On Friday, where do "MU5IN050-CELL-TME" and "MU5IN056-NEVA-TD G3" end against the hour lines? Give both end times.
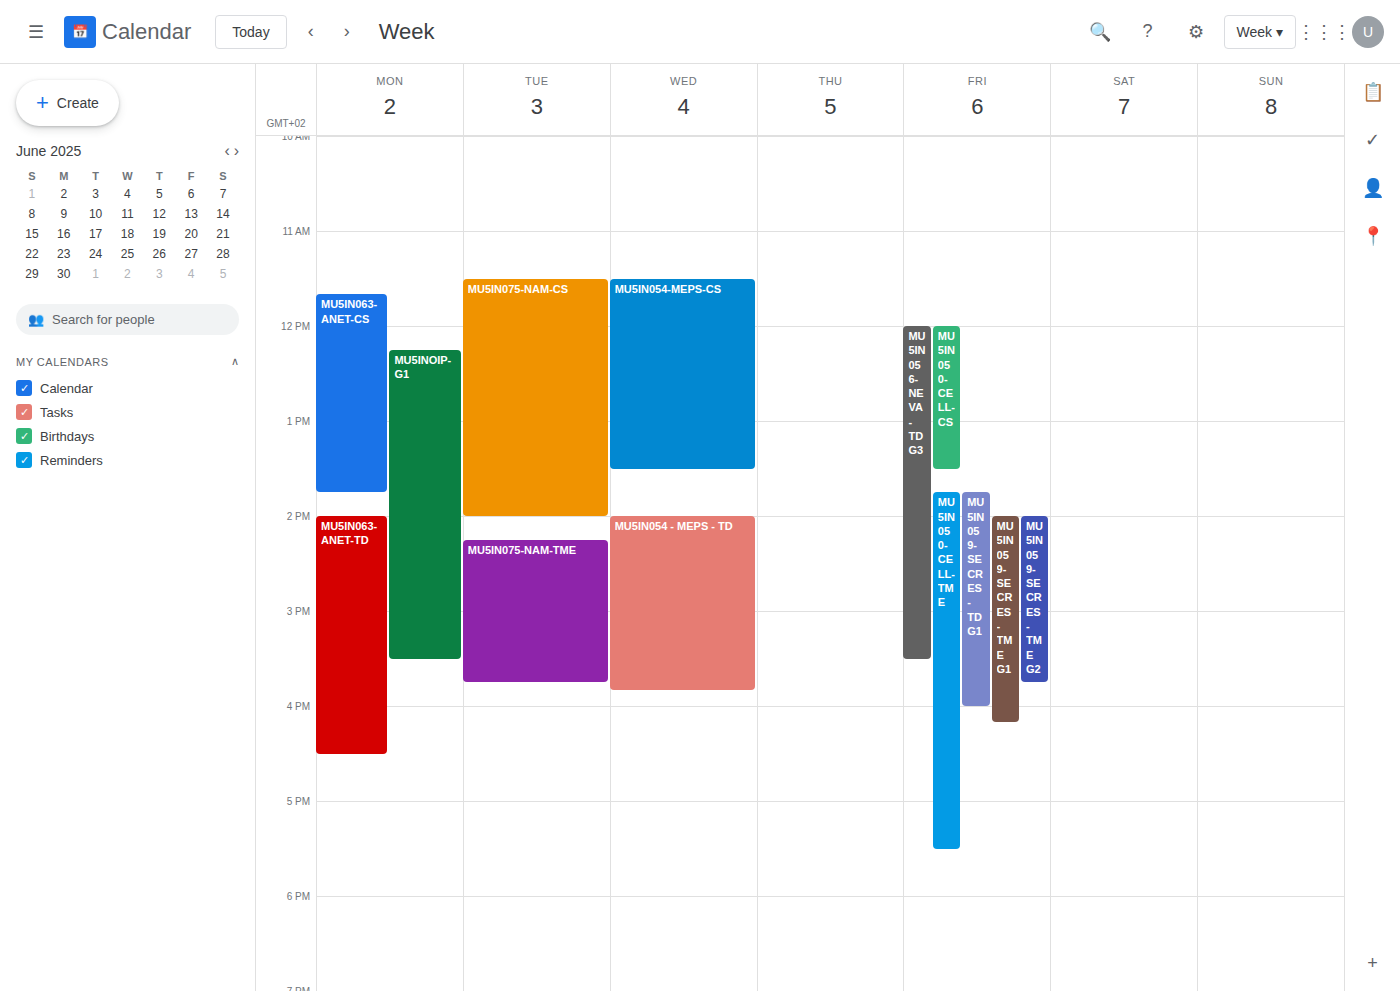
"MU5IN050-CELL-TME": 17:30, halfway between the 17:00 and 18:00 lines. "MU5IN056-NEVA-TD G3": 15:30, halfway between the 15:00 and 16:00 lines.